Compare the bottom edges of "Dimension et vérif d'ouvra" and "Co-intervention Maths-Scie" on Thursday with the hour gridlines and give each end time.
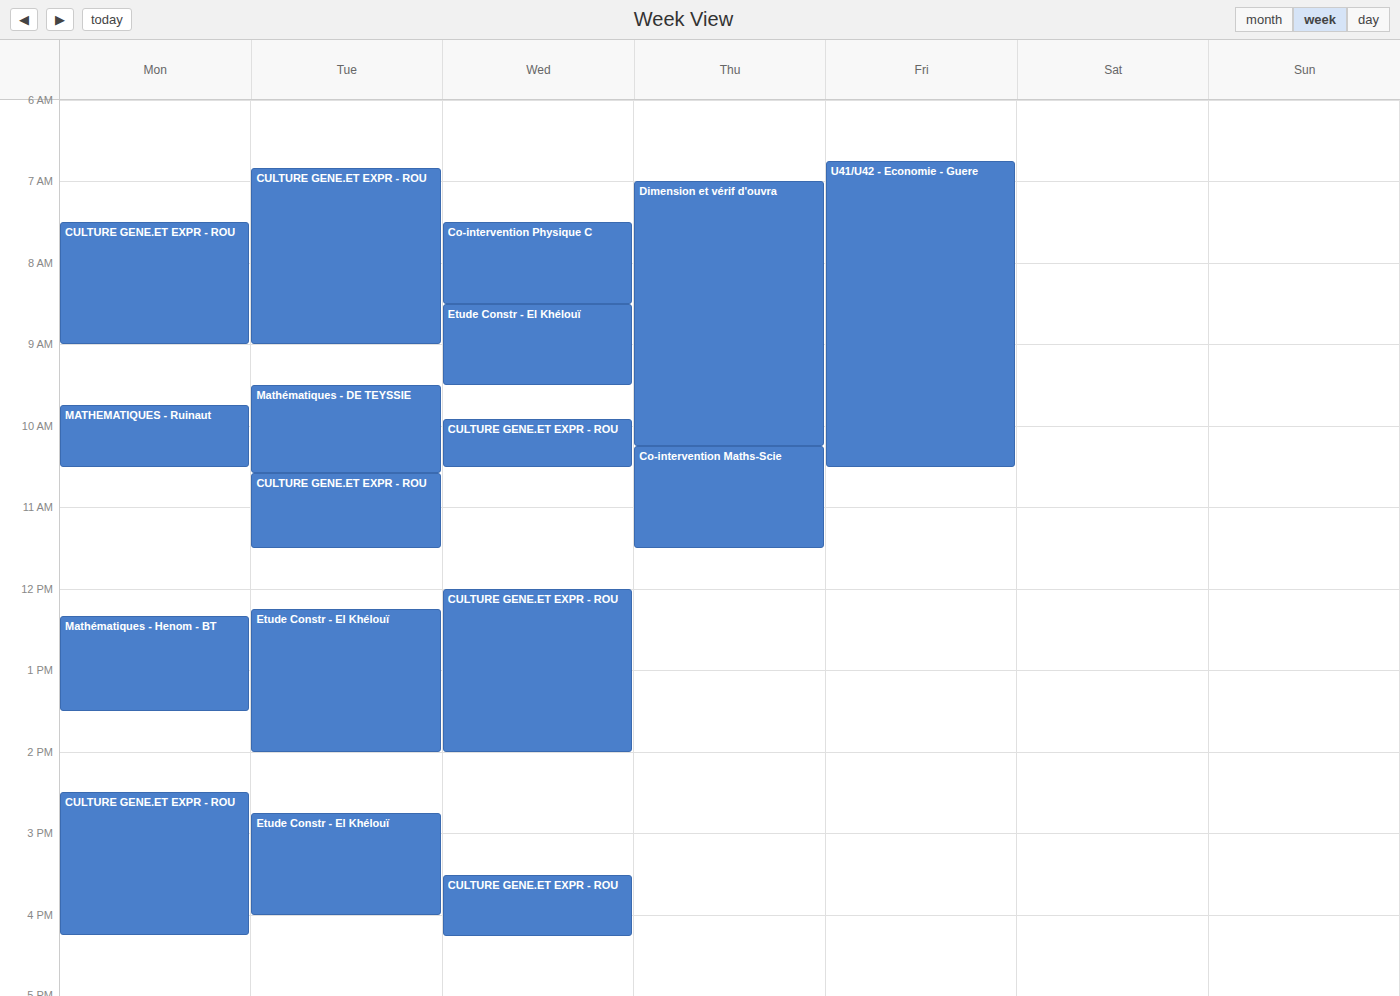
"Dimension et vérif d'ouvra": 10:15 AM, neither: a quarter of the way from the 10 AM line to the 11 AM line. "Co-intervention Maths-Scie": 11:30 AM, halfway between the 11 AM and 12 PM lines.